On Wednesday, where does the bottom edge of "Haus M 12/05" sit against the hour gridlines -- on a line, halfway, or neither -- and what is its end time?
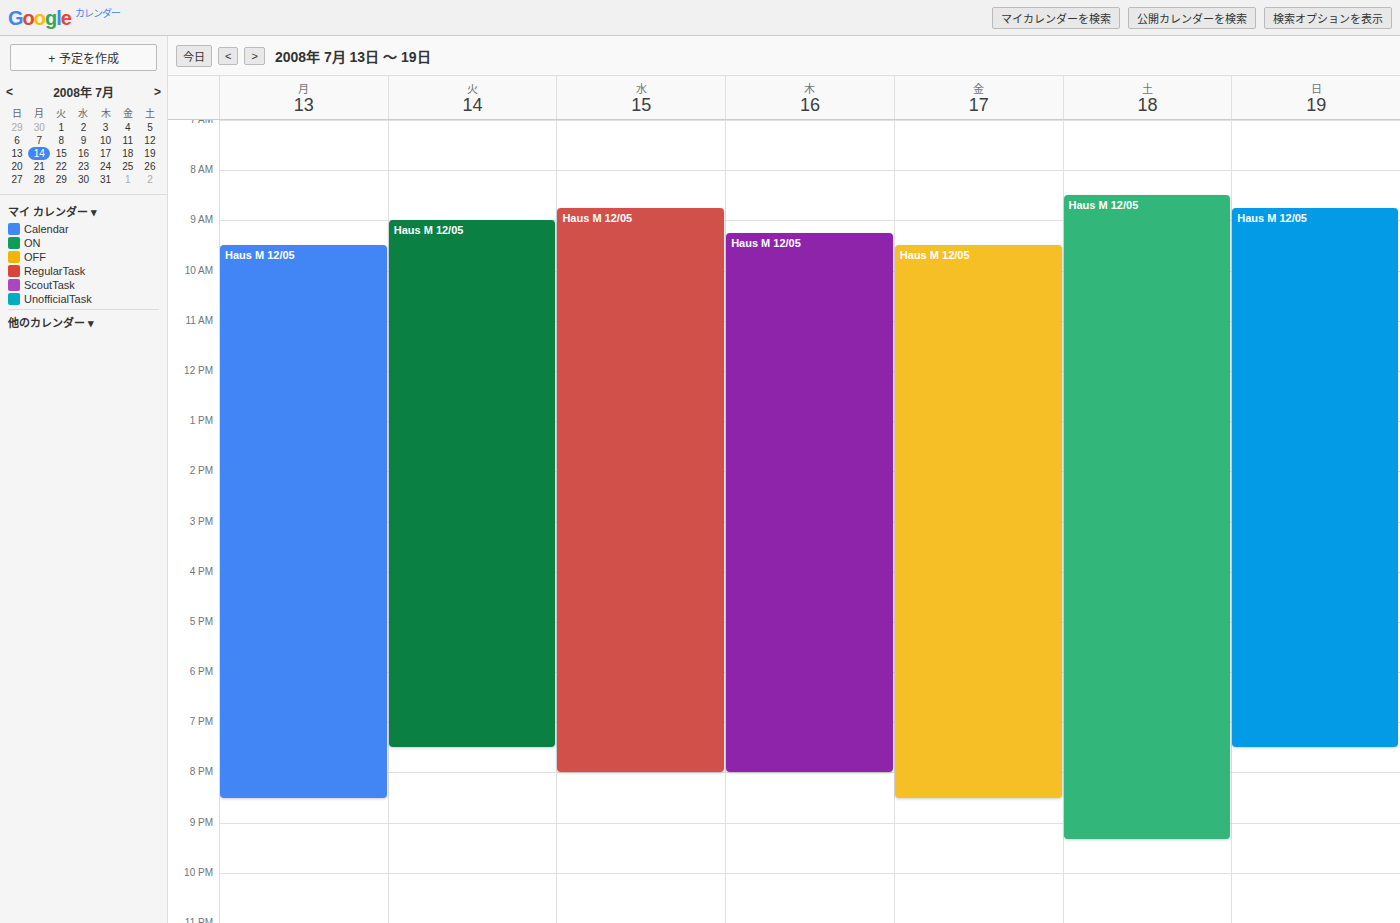
8:00 PM -- exactly on the 8 PM line.